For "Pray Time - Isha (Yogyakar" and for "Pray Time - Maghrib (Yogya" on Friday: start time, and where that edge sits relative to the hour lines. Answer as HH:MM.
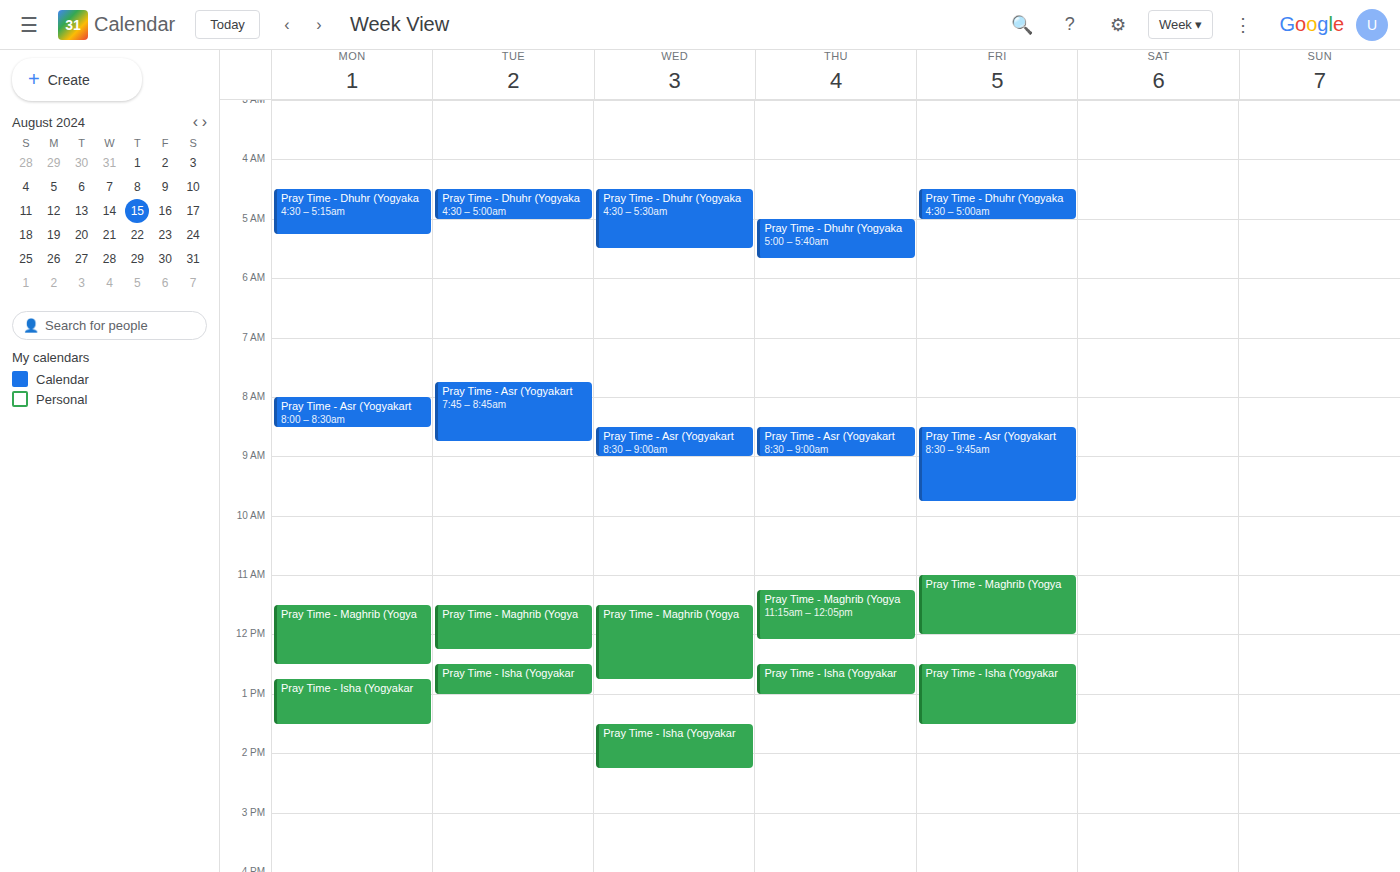
"Pray Time - Isha (Yogyakar": 12:30, halfway between the 12:00 and 13:00 lines. "Pray Time - Maghrib (Yogya": 11:00, exactly on the 11:00 line.